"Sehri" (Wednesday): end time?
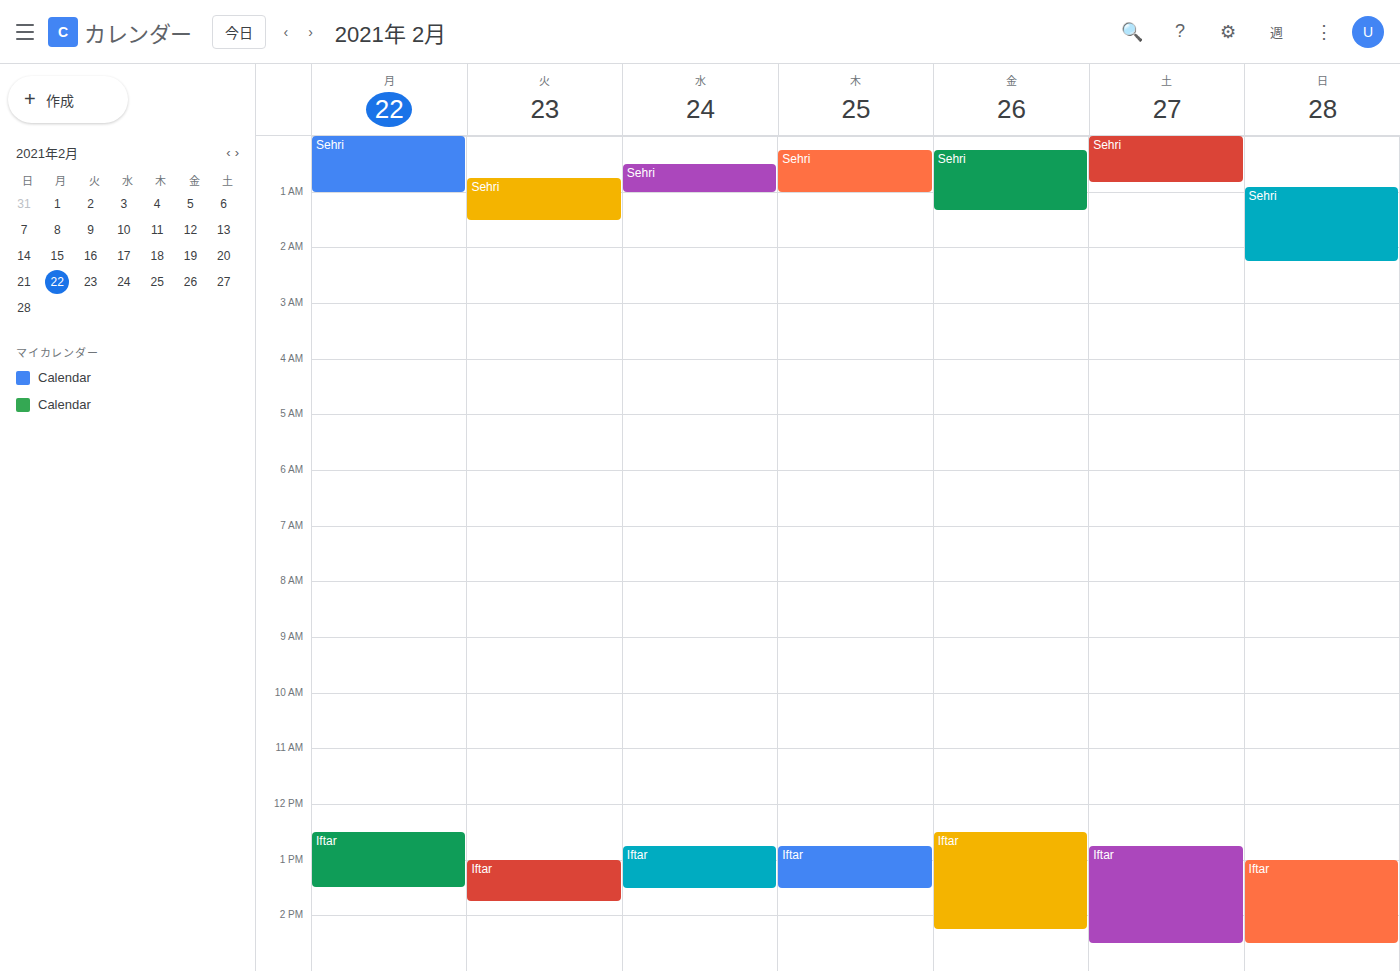
1:00 AM